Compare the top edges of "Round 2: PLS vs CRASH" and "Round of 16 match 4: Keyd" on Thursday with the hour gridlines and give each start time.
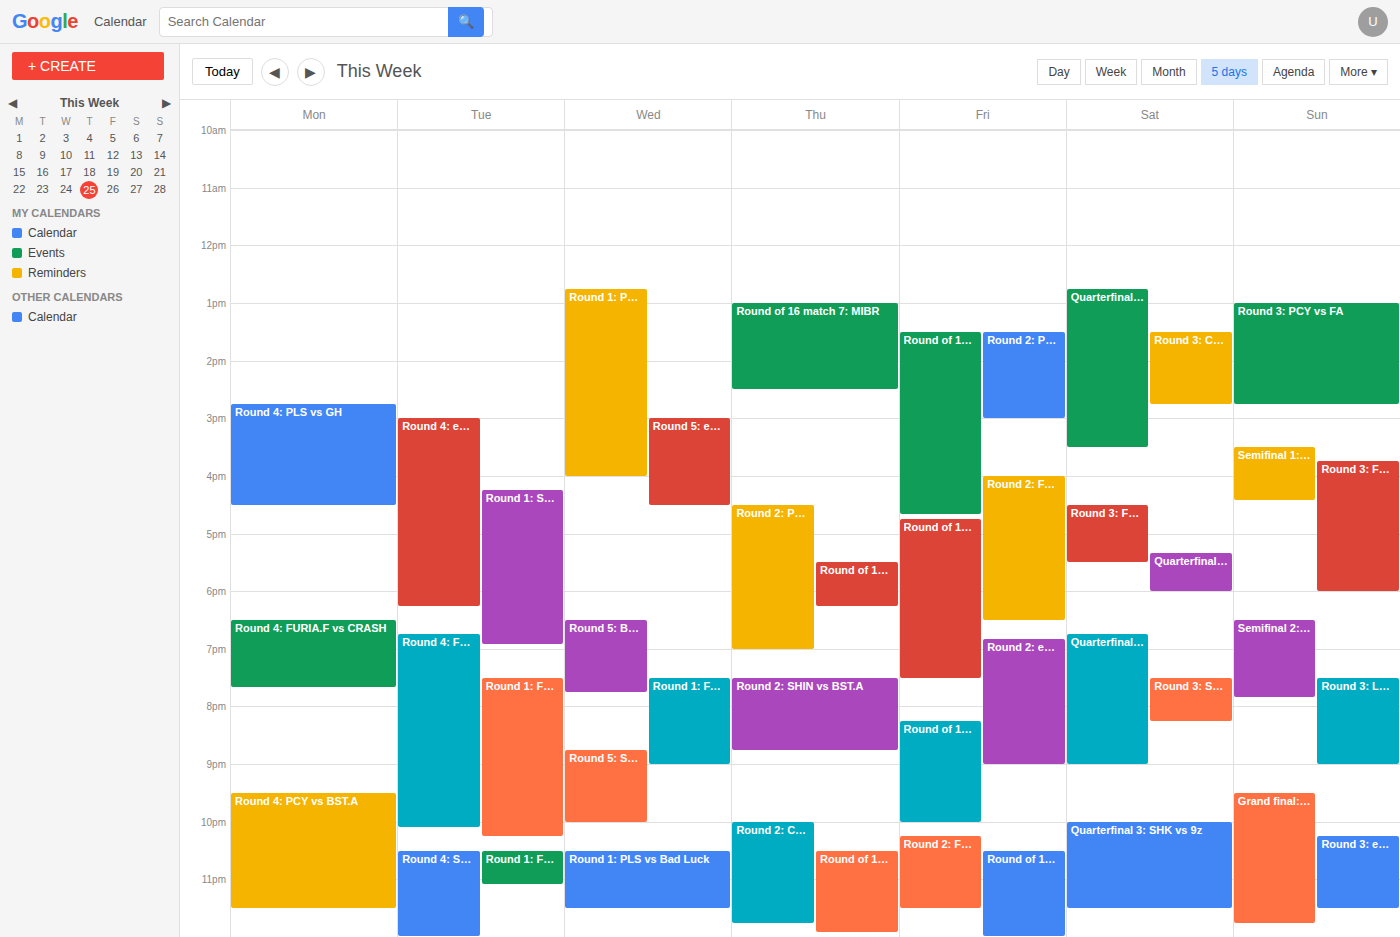
"Round 2: PLS vs CRASH": 4:30 PM, halfway between the 4 PM and 5 PM lines. "Round of 16 match 4: Keyd": 5:30 PM, halfway between the 5 PM and 6 PM lines.